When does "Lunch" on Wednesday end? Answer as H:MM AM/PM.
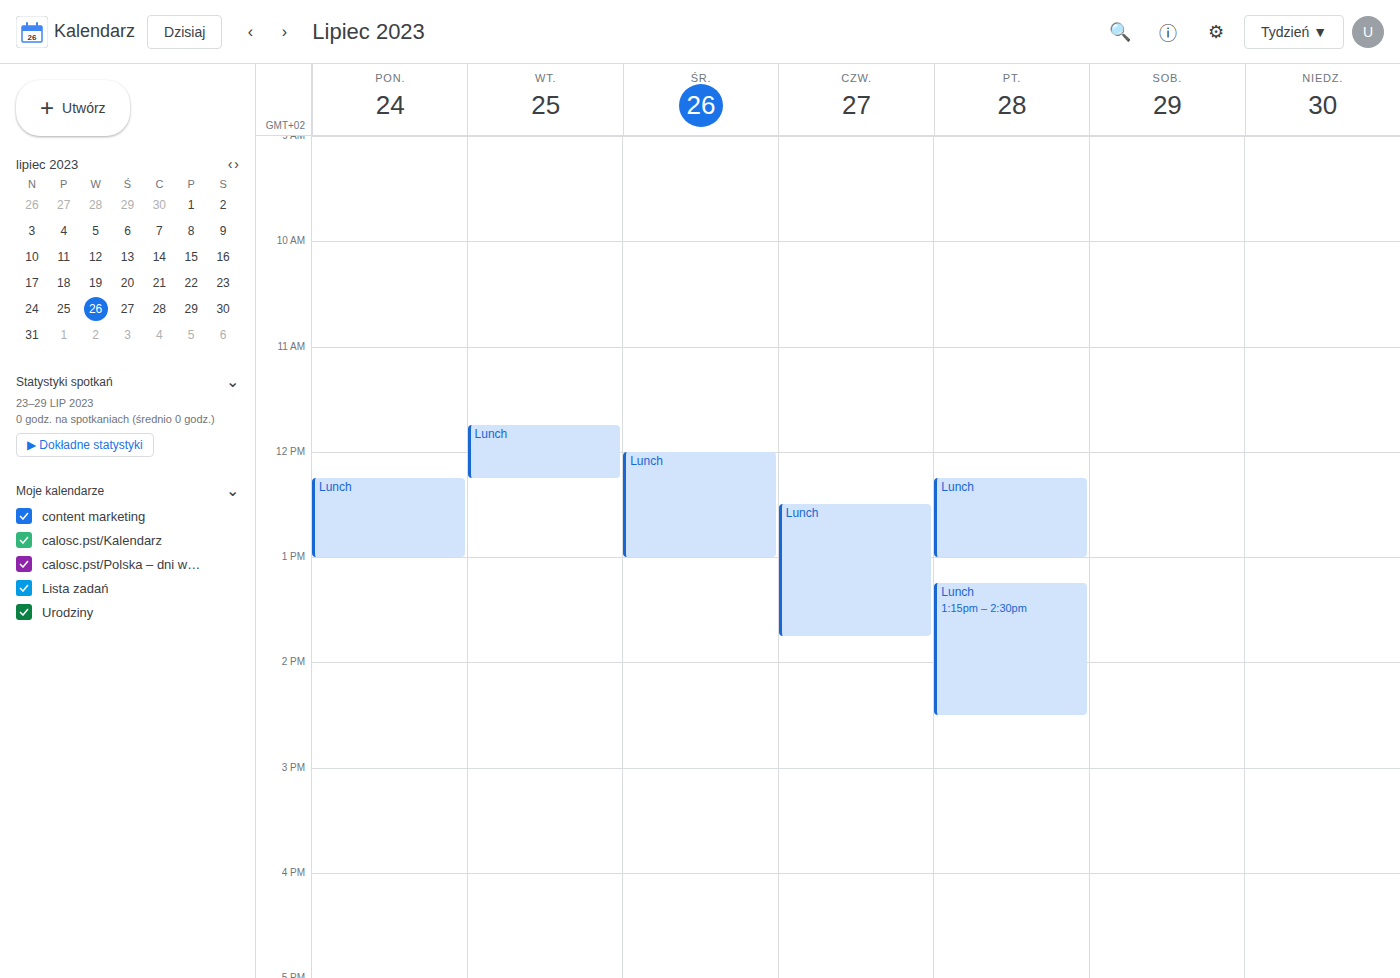
1:00 PM